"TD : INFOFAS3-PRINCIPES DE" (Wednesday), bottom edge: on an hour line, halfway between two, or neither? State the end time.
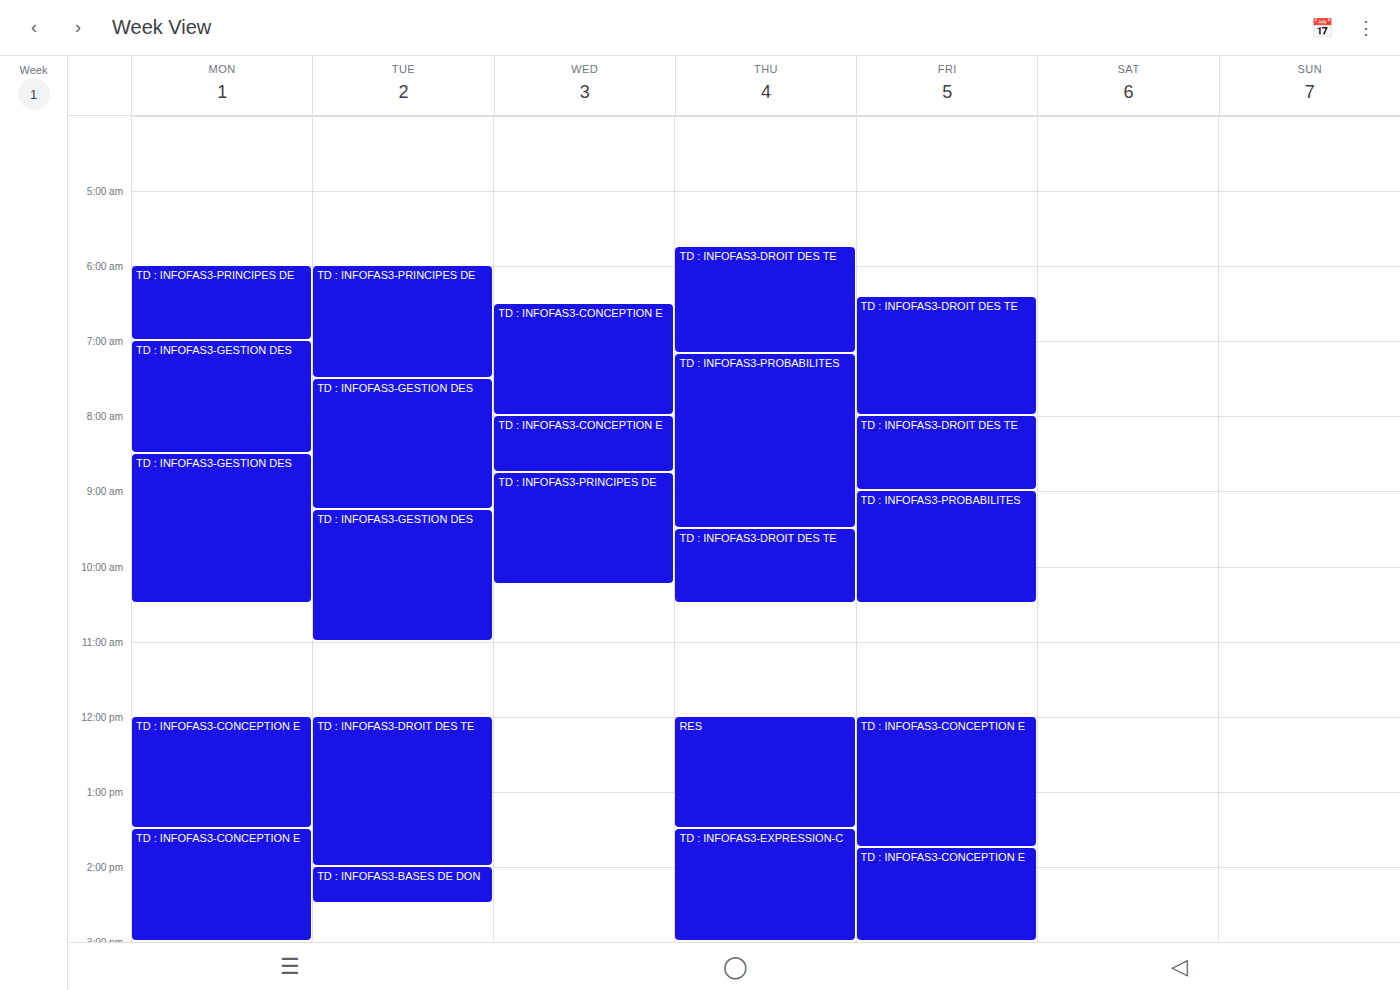
10:15 AM -- neither: a quarter of the way from the 10 AM line to the 11 AM line.